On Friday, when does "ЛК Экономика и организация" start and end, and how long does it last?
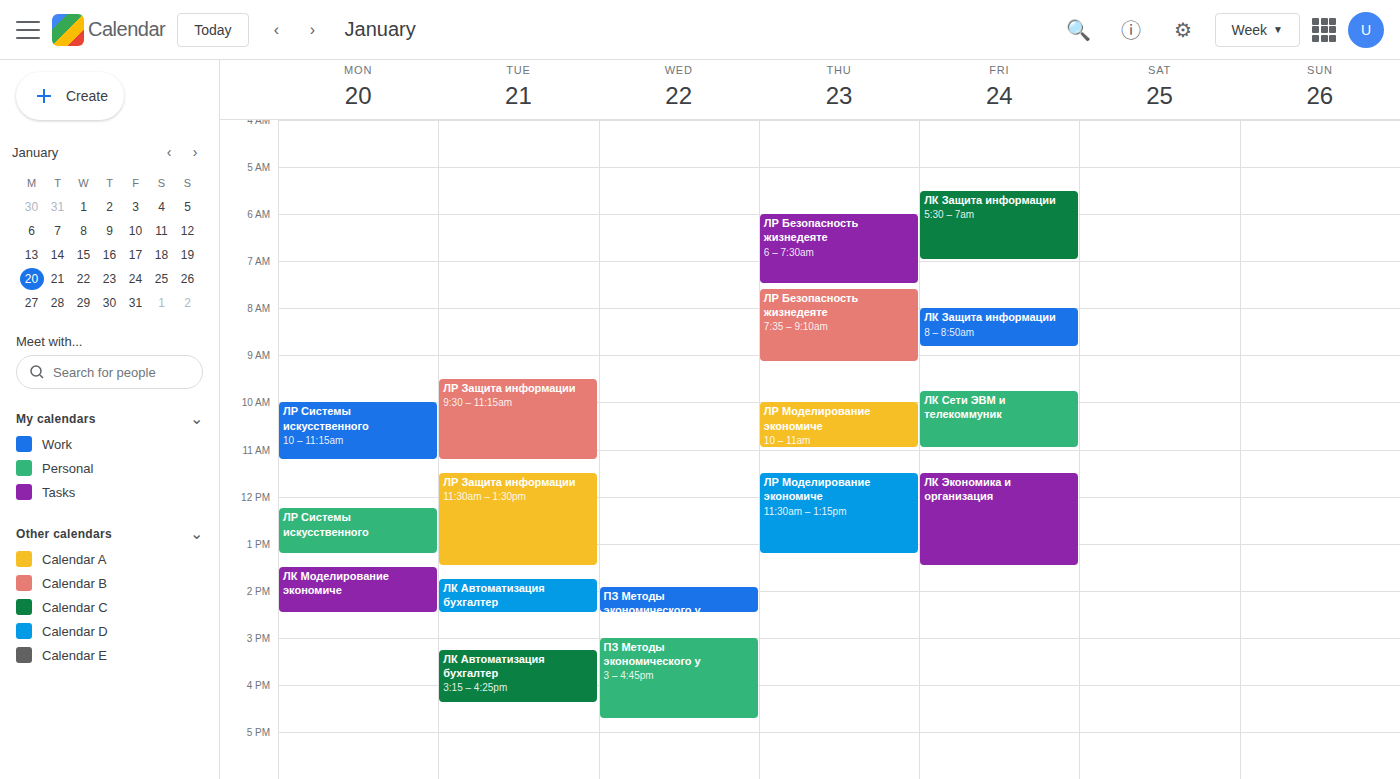
11:30 to 13:30, 2 hours